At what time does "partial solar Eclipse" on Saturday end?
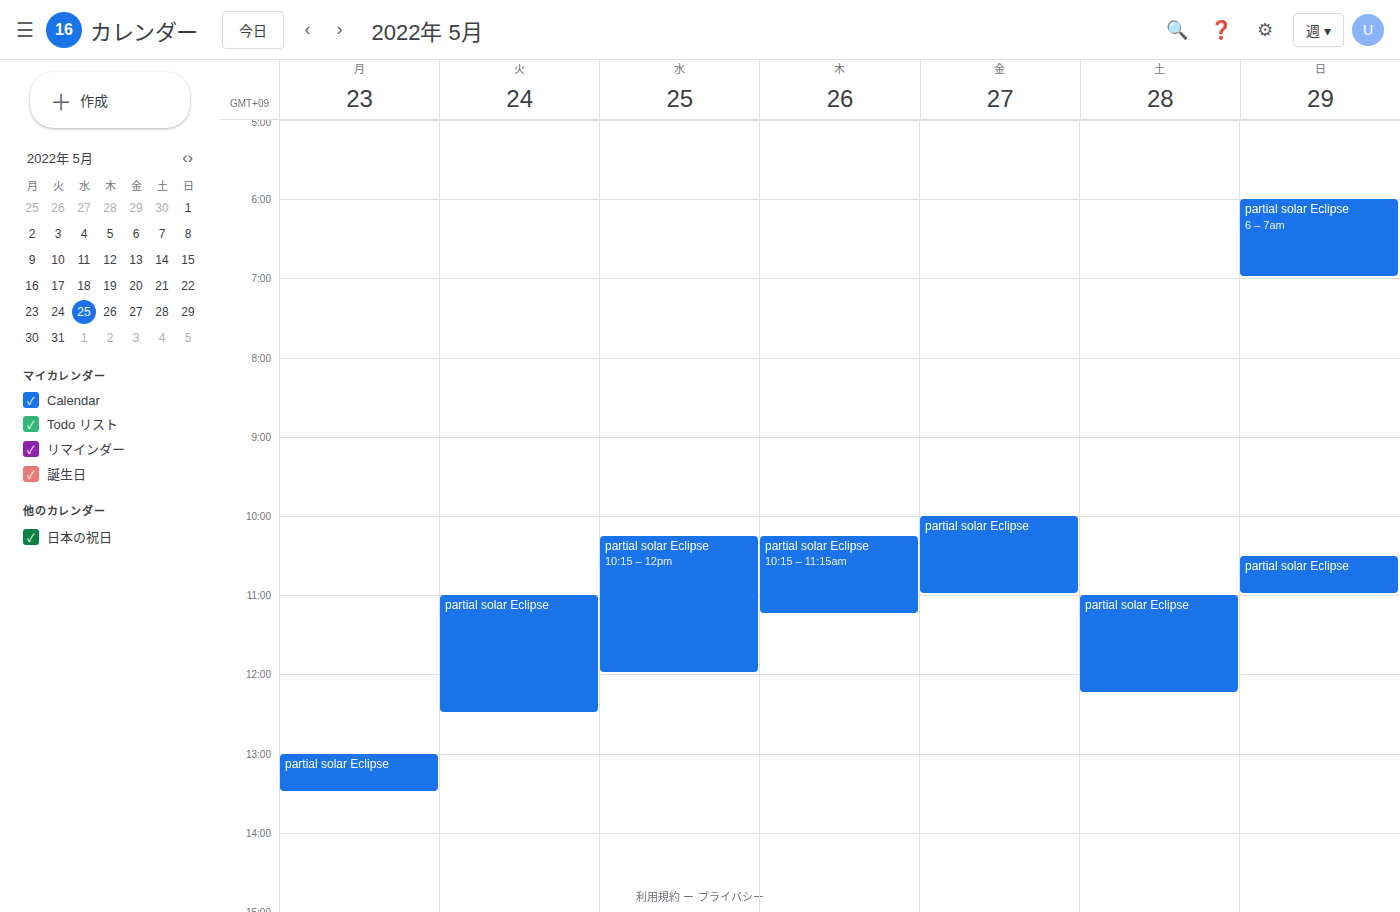
12:15 PM